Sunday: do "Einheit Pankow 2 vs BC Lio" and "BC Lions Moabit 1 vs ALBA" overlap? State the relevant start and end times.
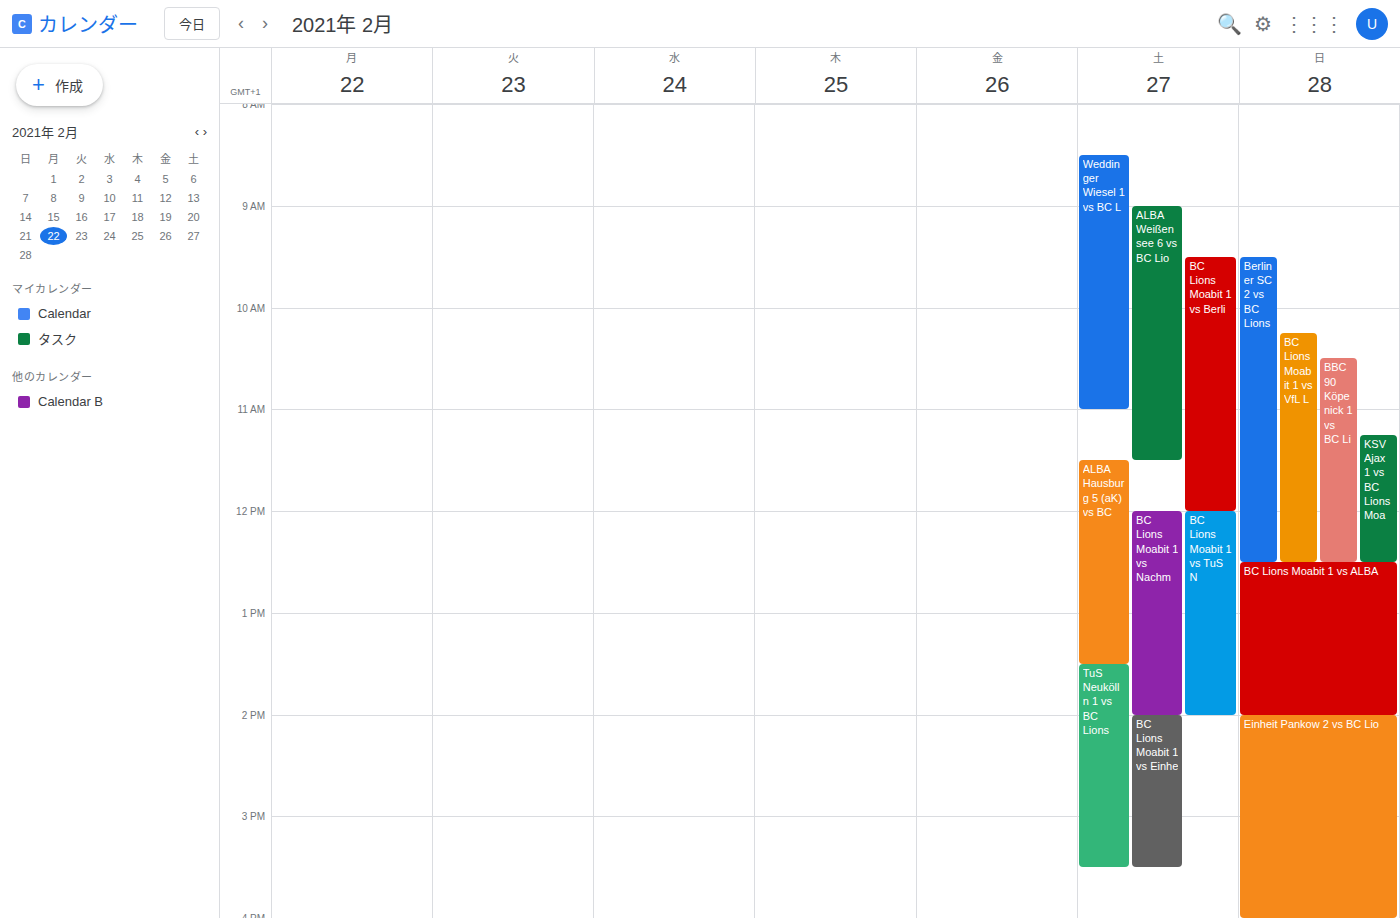
"BC Lions Moabit 1 vs ALBA" ends at 2:00 PM, exactly when "Einheit Pankow 2 vs BC Lio" starts -- they touch but do not overlap.